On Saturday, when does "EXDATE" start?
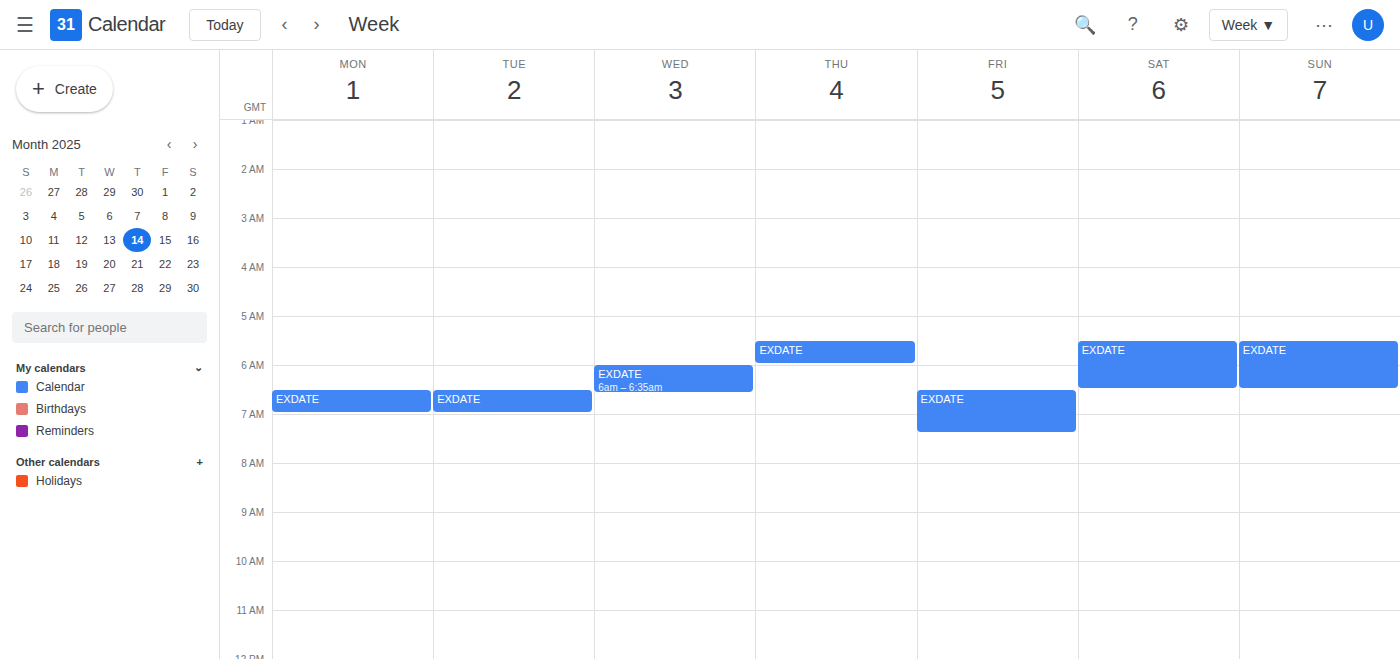
5:30 AM